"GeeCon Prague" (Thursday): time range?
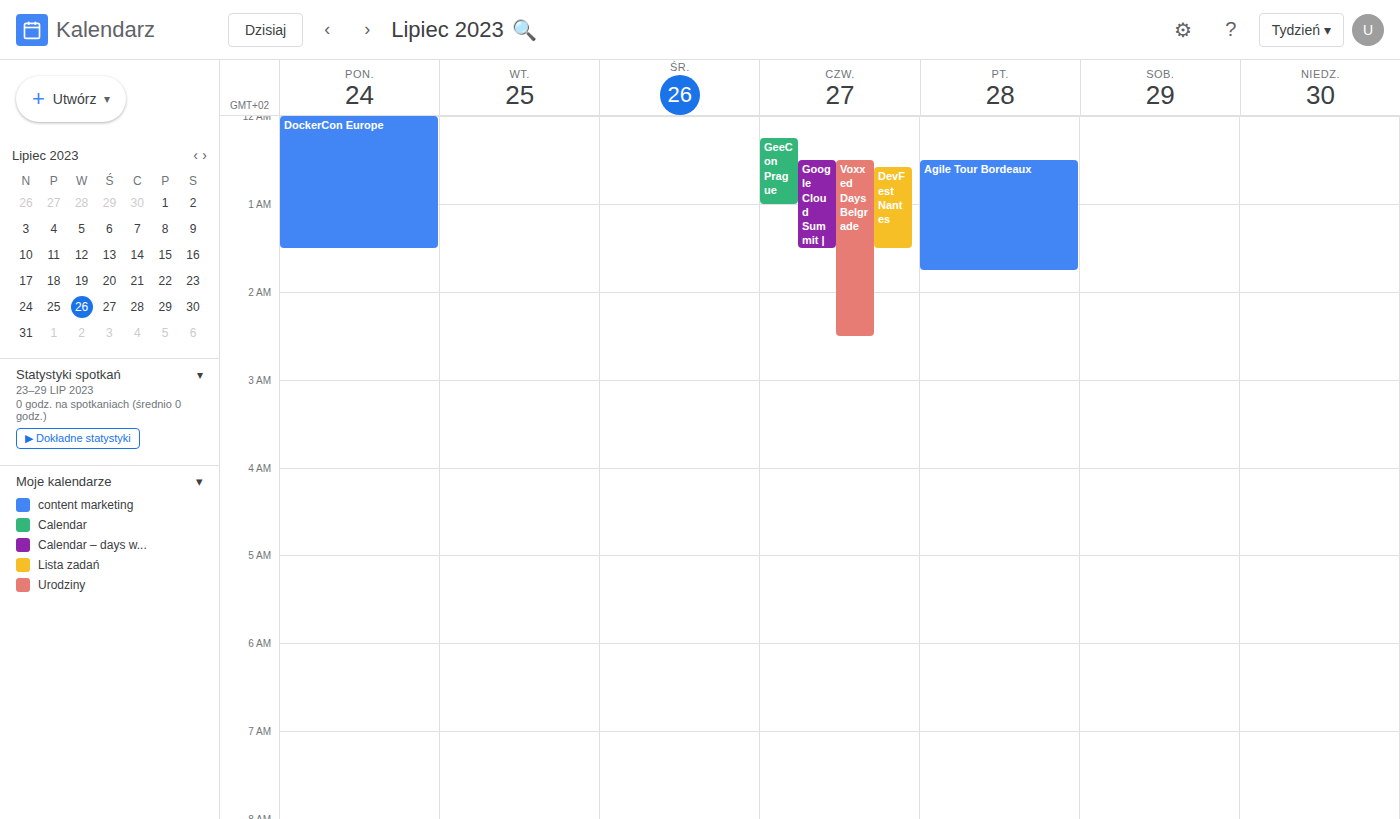
12:15 AM to 1:00 AM